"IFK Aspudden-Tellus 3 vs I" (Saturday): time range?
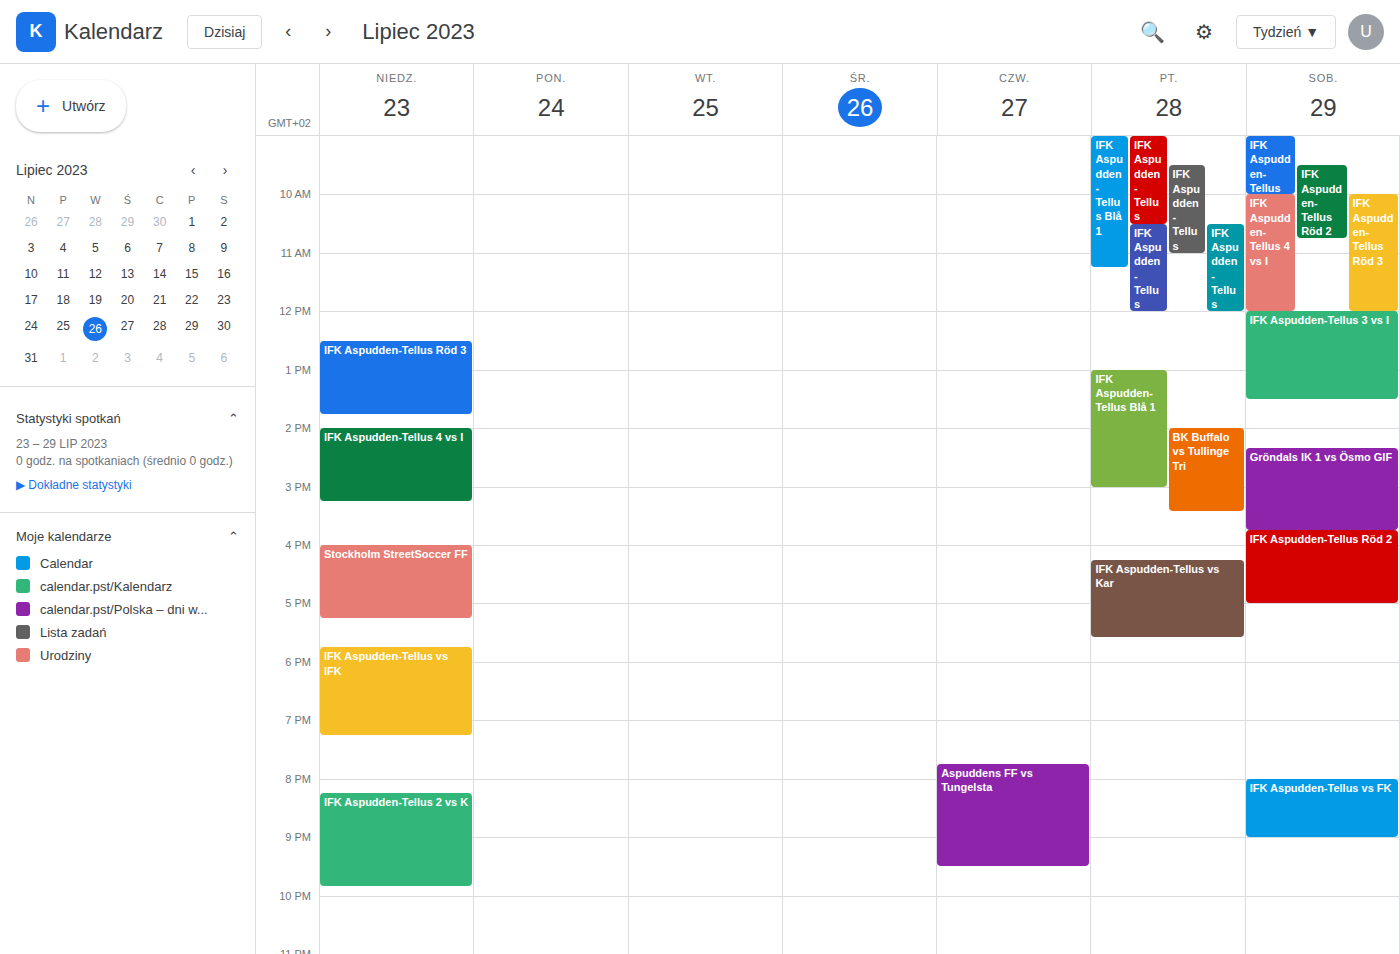
12:00 PM to 1:30 PM